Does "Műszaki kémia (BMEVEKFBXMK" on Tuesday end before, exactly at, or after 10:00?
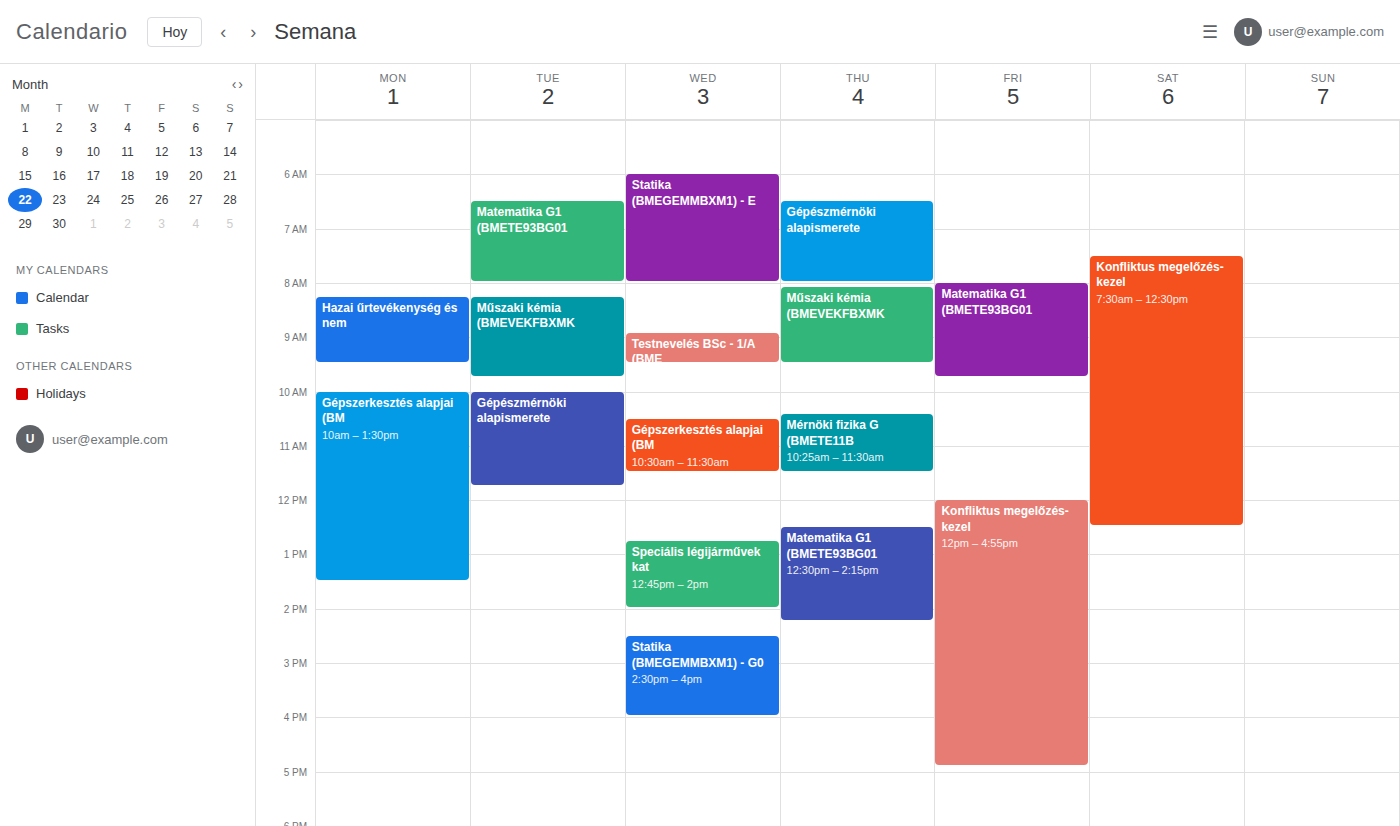
09:45 -- before 10:00, 15 minutes above the 10:00 line.